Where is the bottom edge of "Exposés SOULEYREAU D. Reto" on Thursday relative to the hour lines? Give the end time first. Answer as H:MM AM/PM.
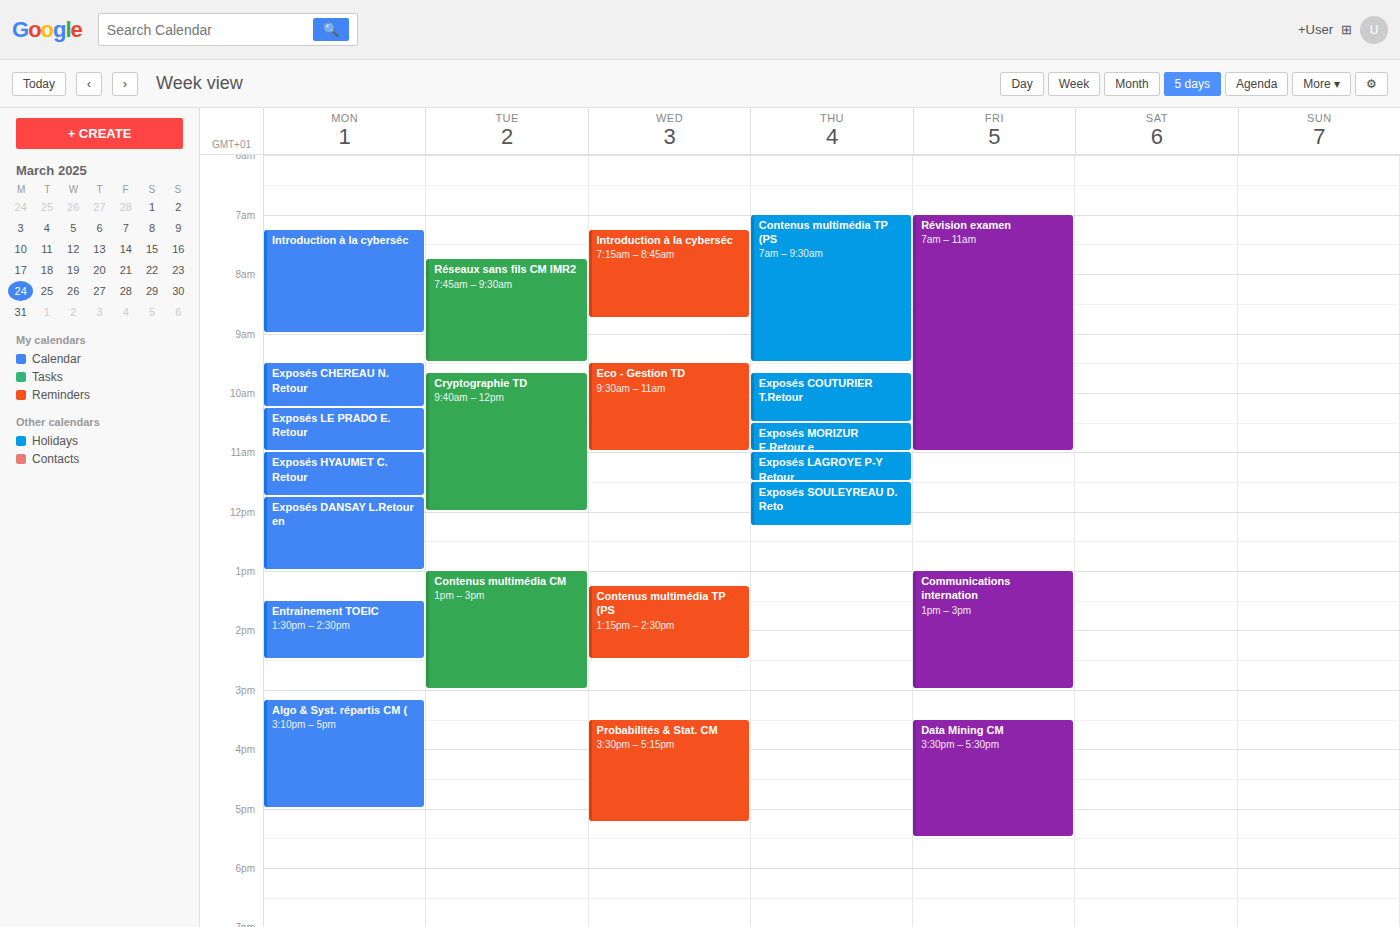
12:15 PM -- neither: a quarter of the way from the 12 PM line to the 1 PM line.